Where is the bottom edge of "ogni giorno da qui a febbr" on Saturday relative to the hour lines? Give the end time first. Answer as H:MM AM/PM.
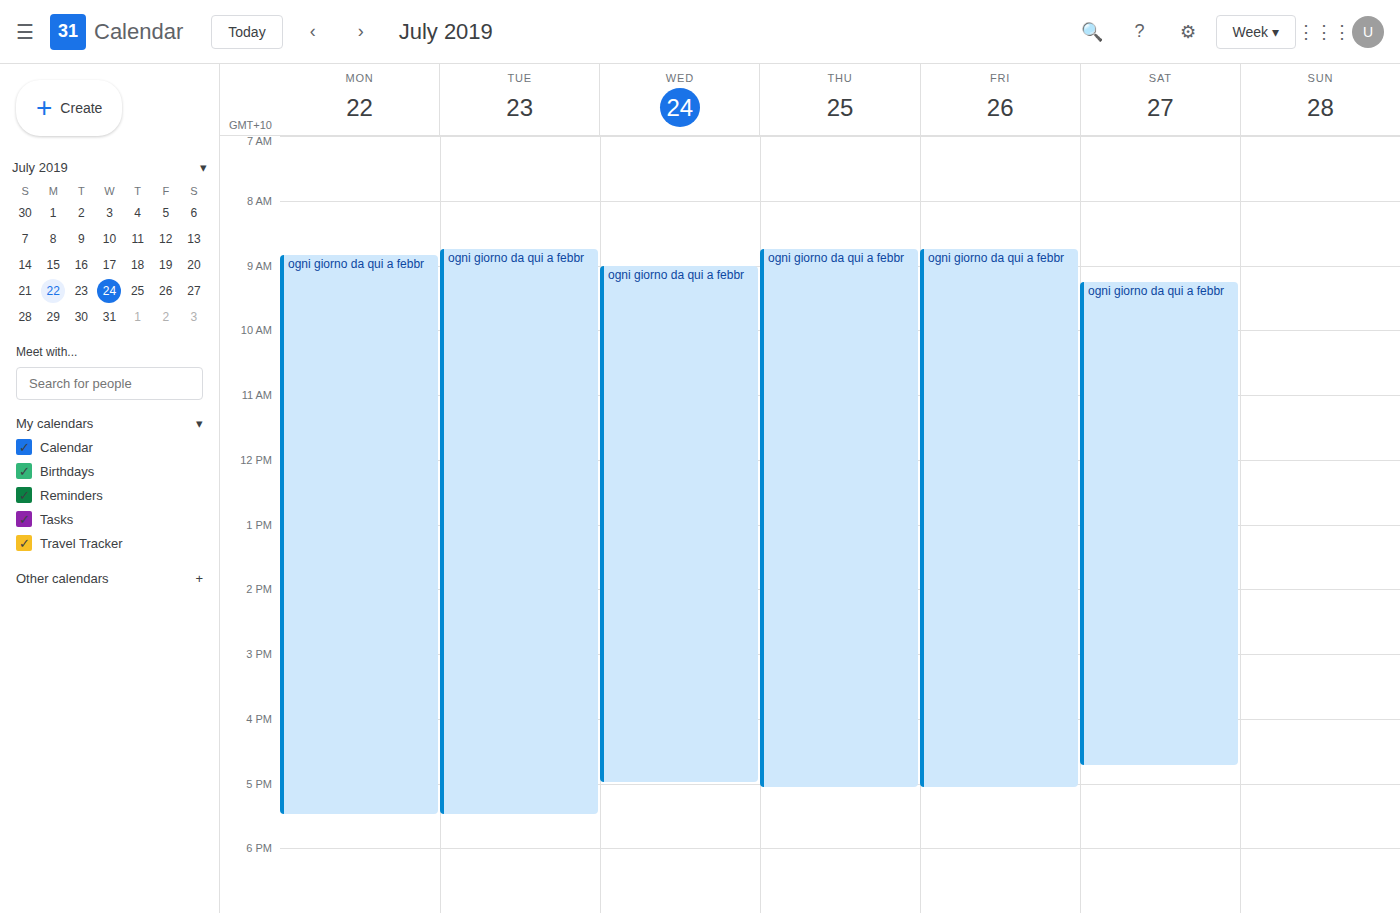
4:45 PM -- neither: three quarters of the way from the 4 PM line to the 5 PM line.